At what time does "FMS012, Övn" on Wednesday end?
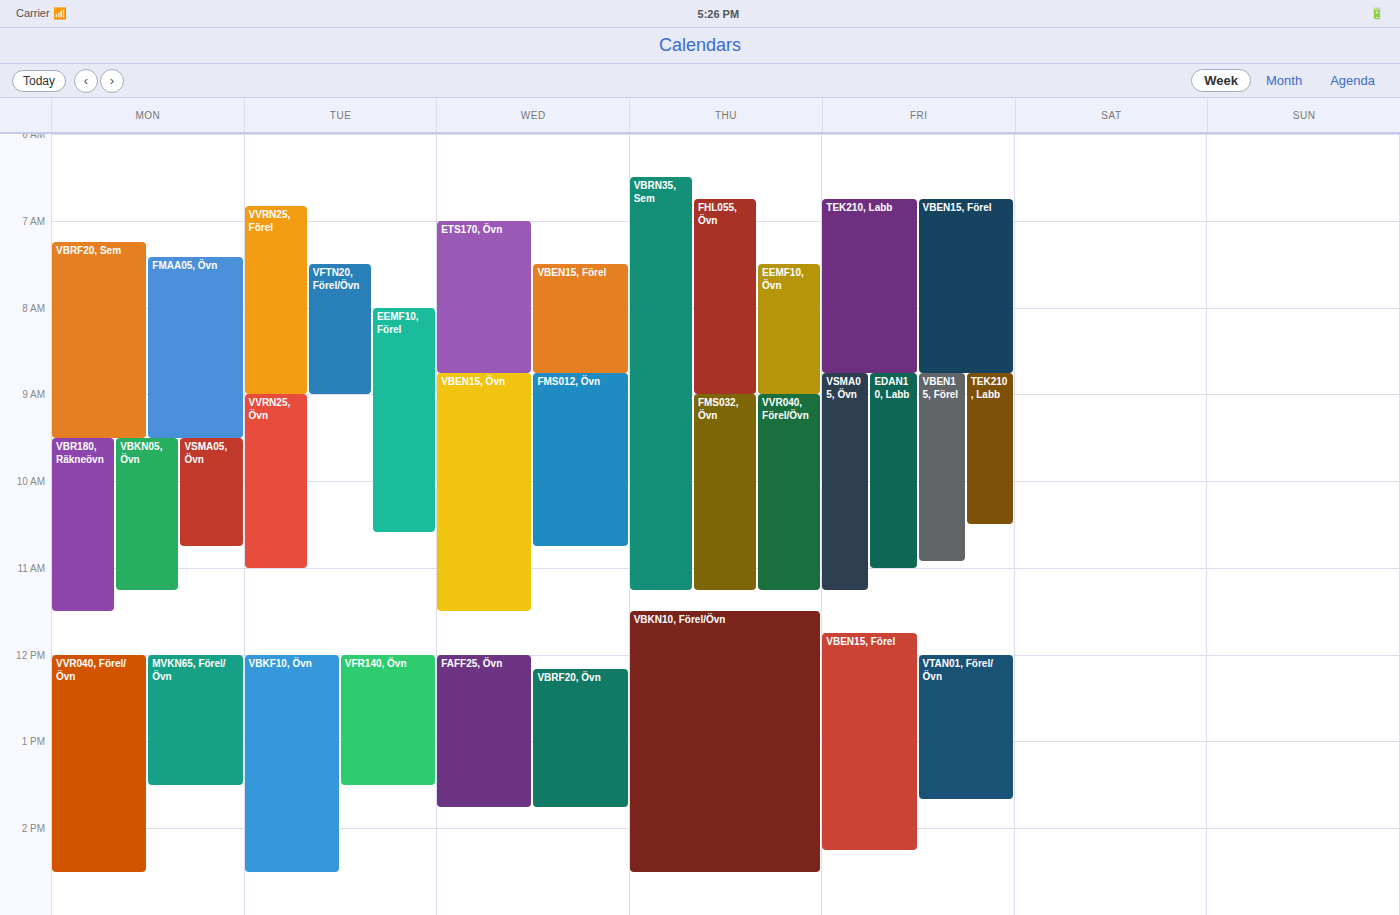
10:45 AM